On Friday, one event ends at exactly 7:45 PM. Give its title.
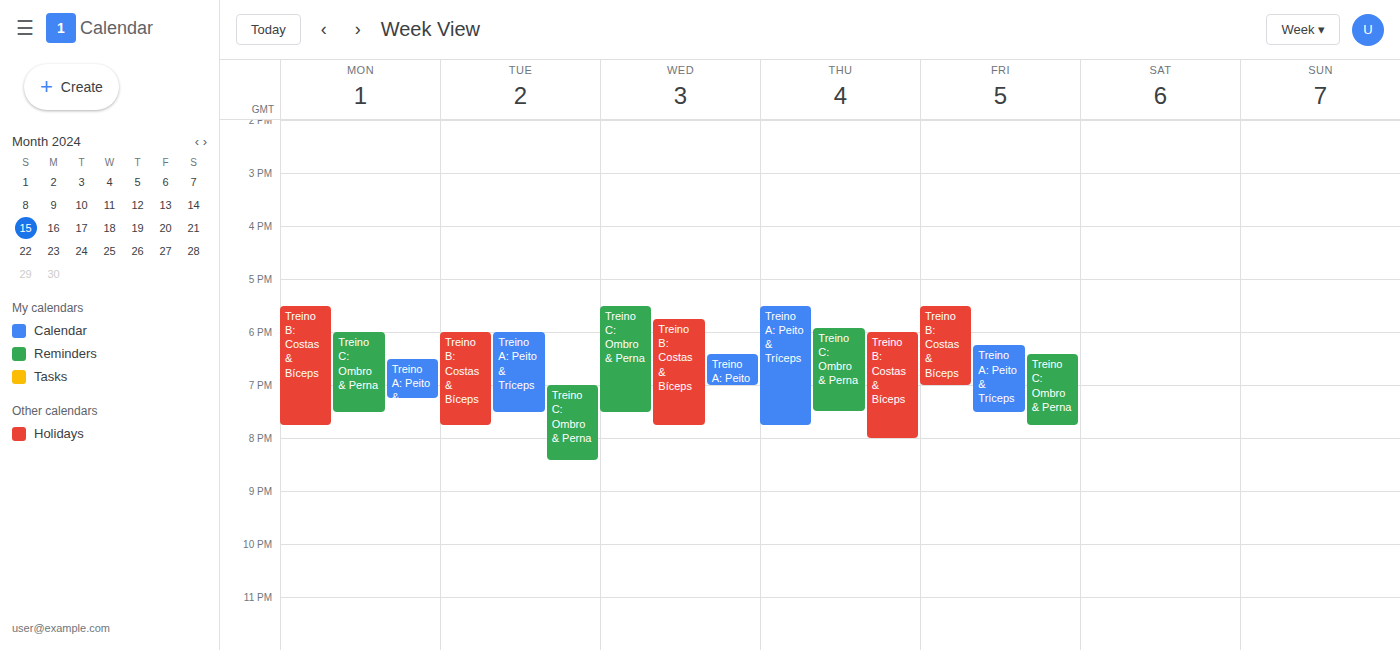
"Treino C: Ombro & Perna"